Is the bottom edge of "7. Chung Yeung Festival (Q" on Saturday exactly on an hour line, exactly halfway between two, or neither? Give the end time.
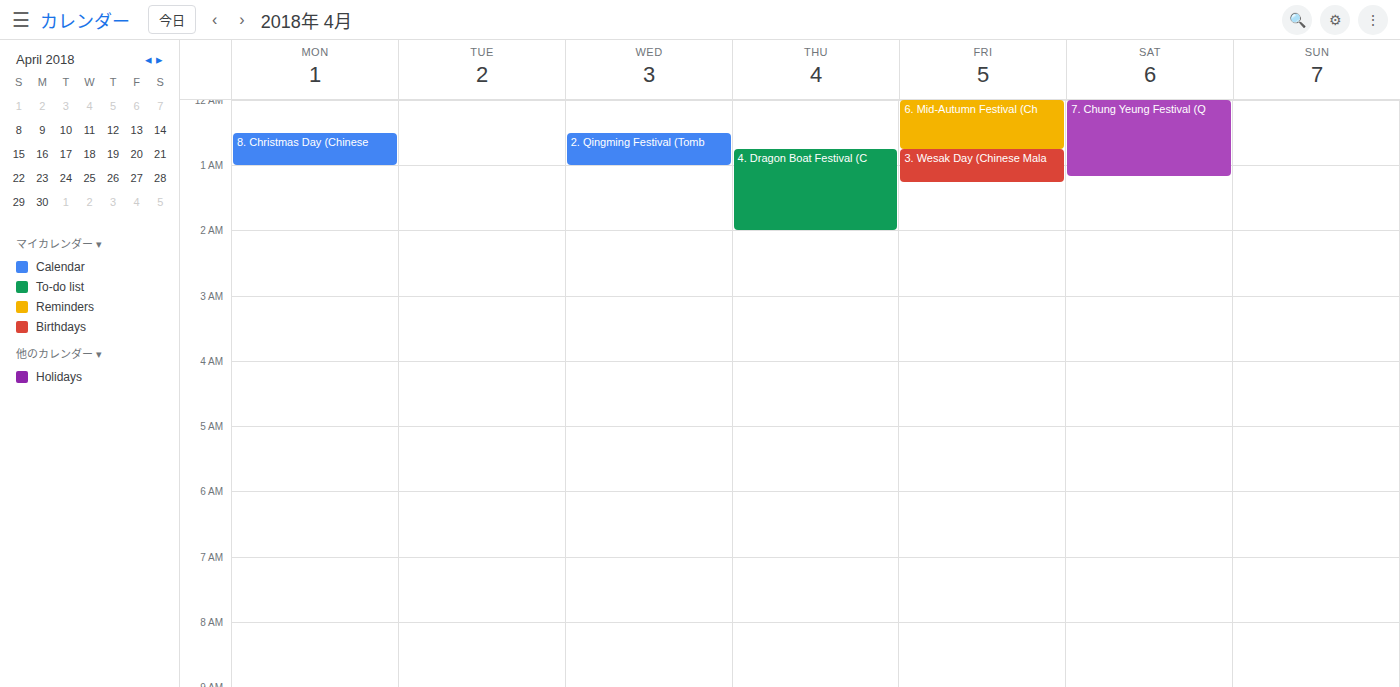
1:10 AM -- neither: 10 minutes below the 1 AM line and 50 minutes above the 2 AM line.